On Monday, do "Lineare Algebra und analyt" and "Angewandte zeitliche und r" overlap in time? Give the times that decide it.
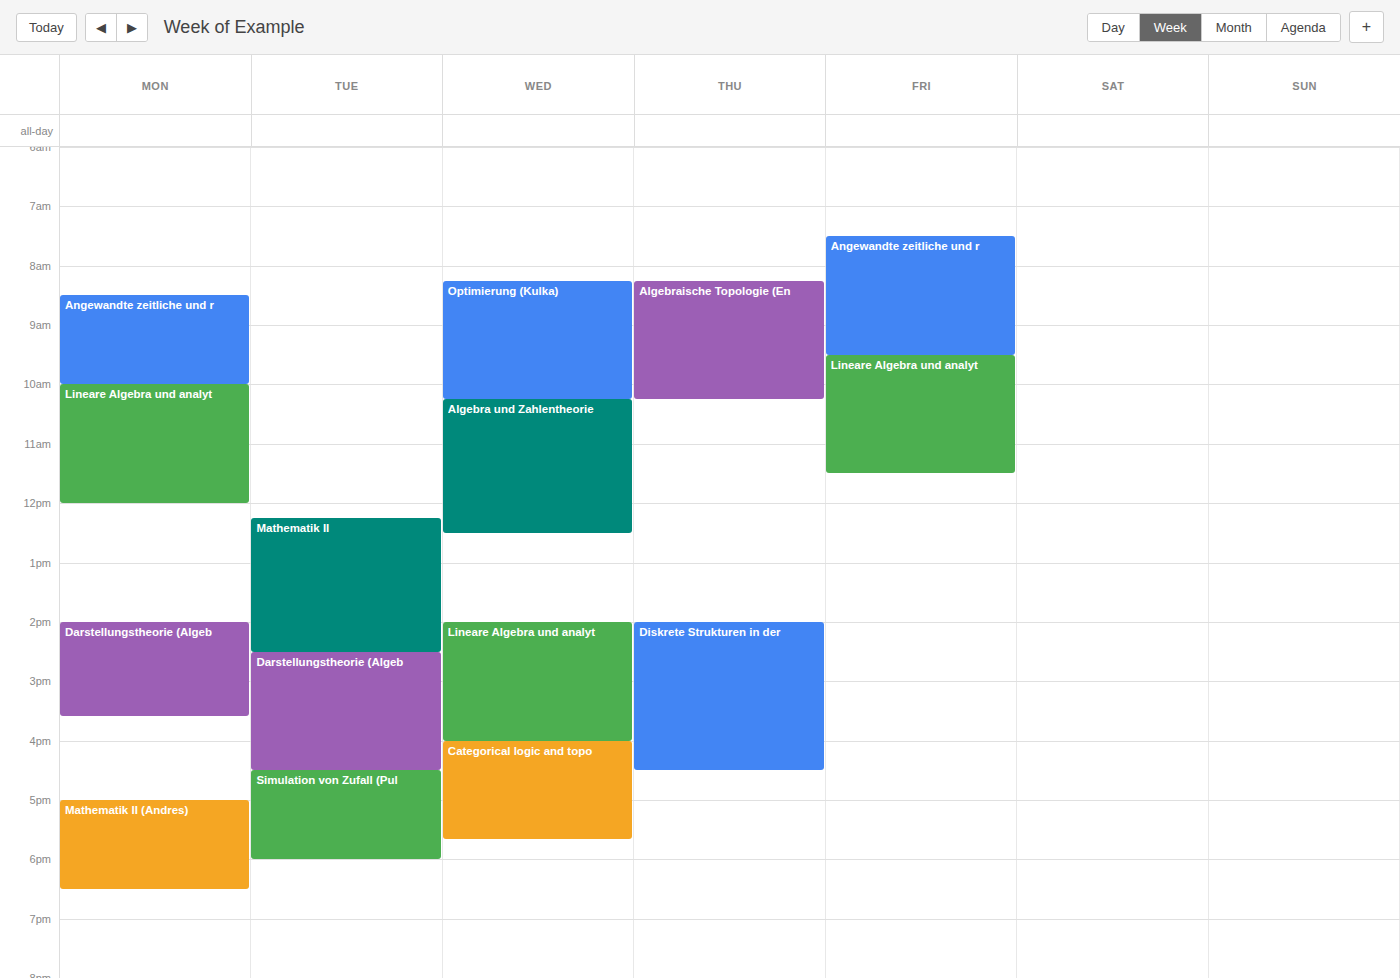
"Angewandte zeitliche und r" ends at 10:00 AM, exactly when "Lineare Algebra und analyt" starts -- they touch but do not overlap.